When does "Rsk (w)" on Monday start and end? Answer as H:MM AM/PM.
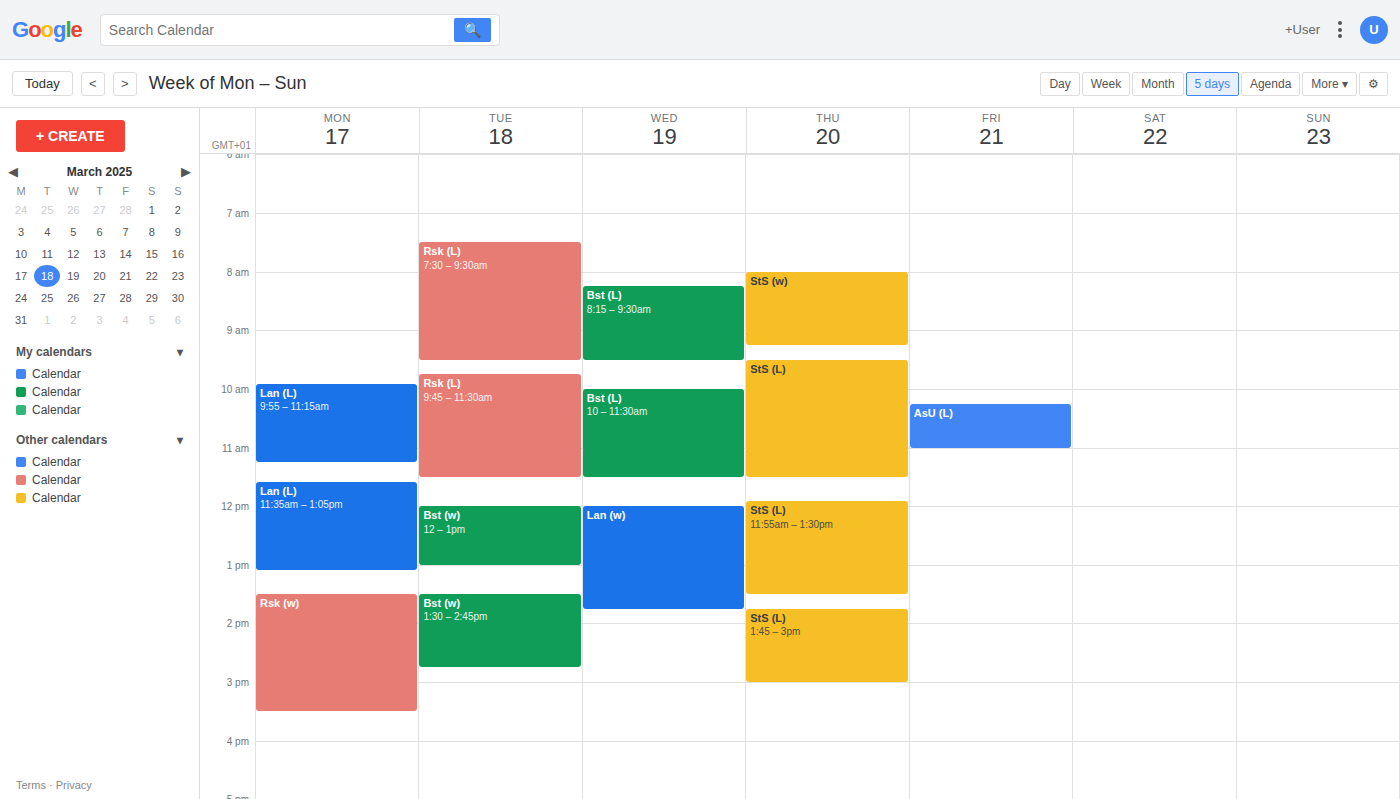
1:30 PM to 3:30 PM